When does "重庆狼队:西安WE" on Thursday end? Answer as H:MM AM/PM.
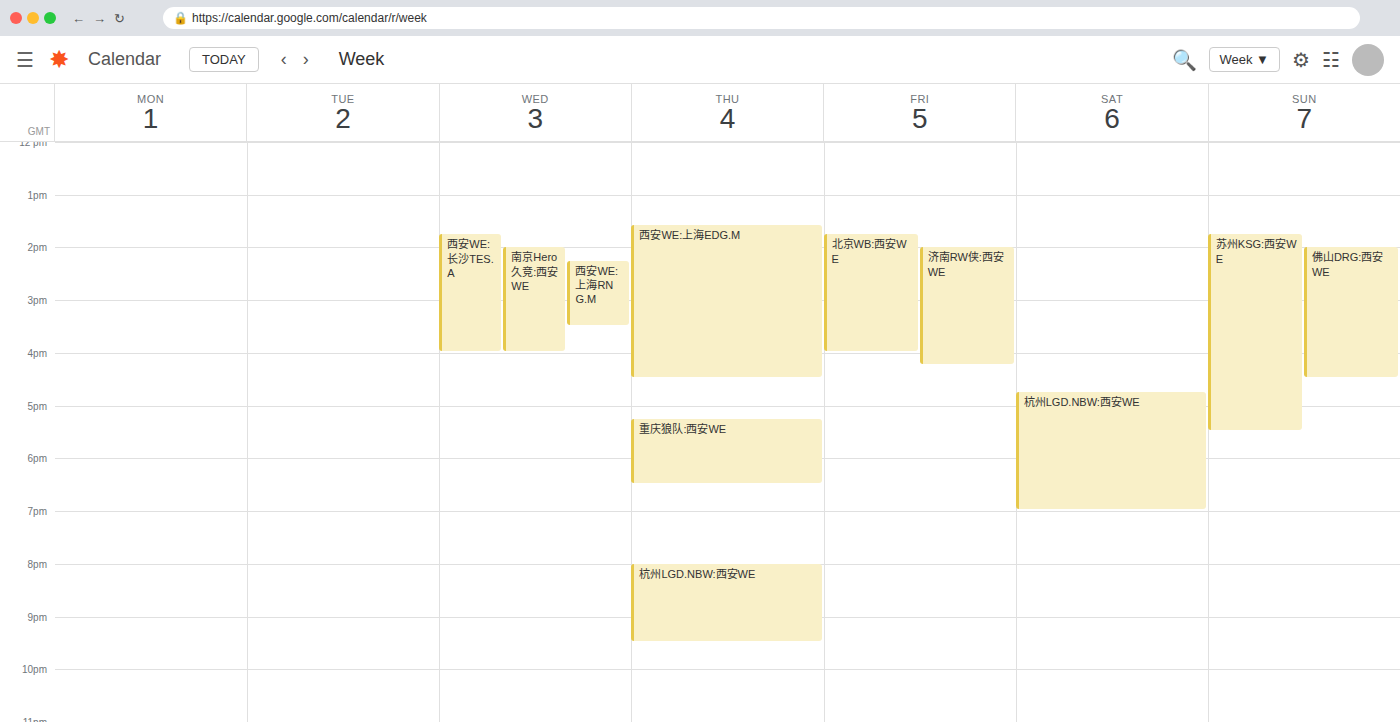
6:30 PM